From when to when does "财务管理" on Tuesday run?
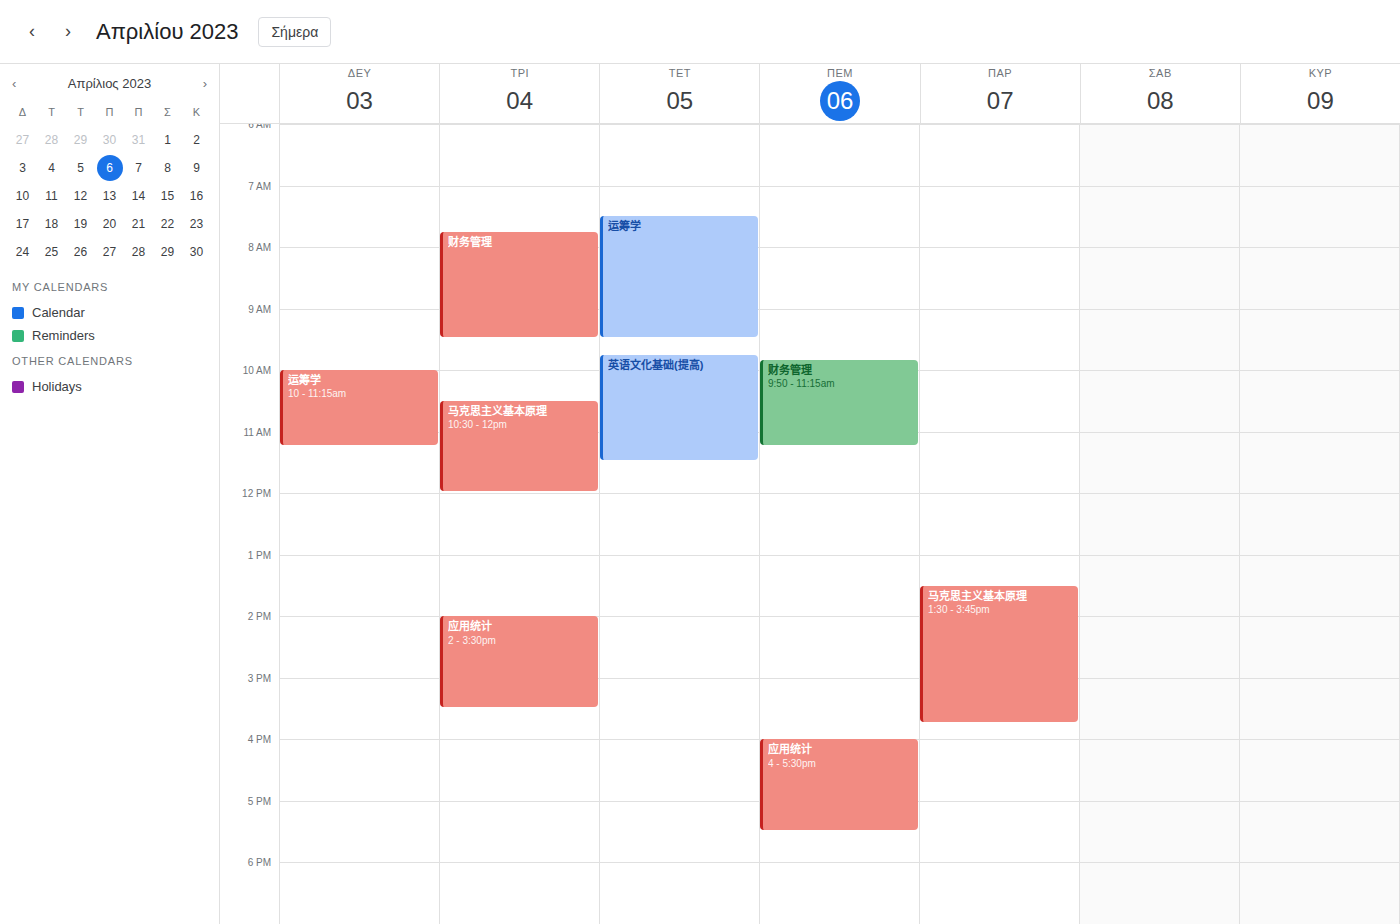
7:45 AM to 9:30 AM